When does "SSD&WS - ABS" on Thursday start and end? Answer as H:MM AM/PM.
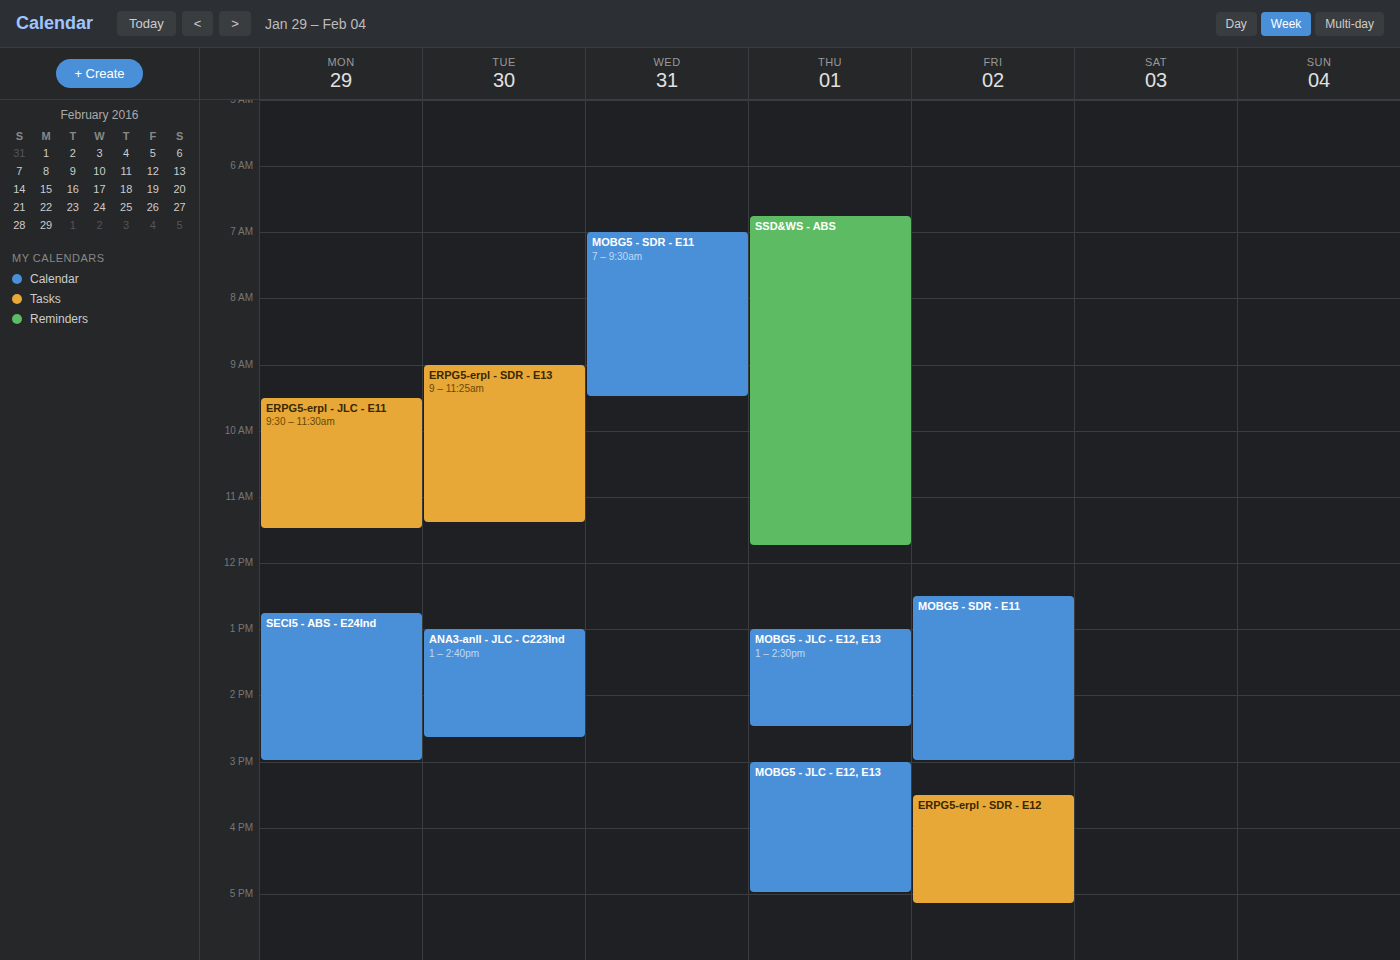
6:45 AM to 11:45 AM